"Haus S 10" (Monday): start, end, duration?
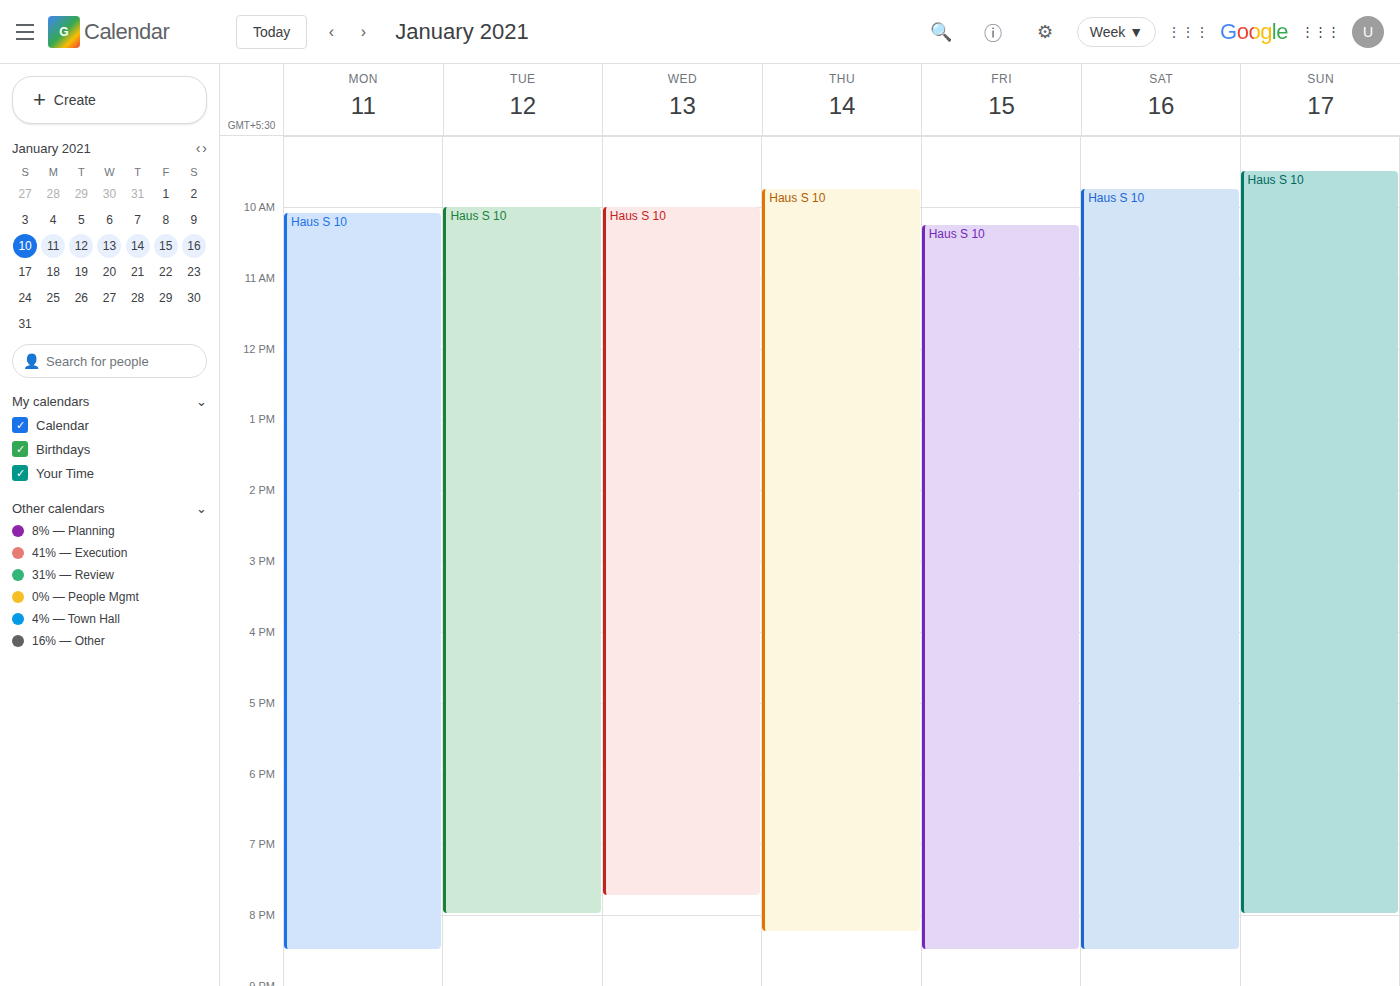
10:05 AM to 8:30 PM, 10 hours 25 minutes